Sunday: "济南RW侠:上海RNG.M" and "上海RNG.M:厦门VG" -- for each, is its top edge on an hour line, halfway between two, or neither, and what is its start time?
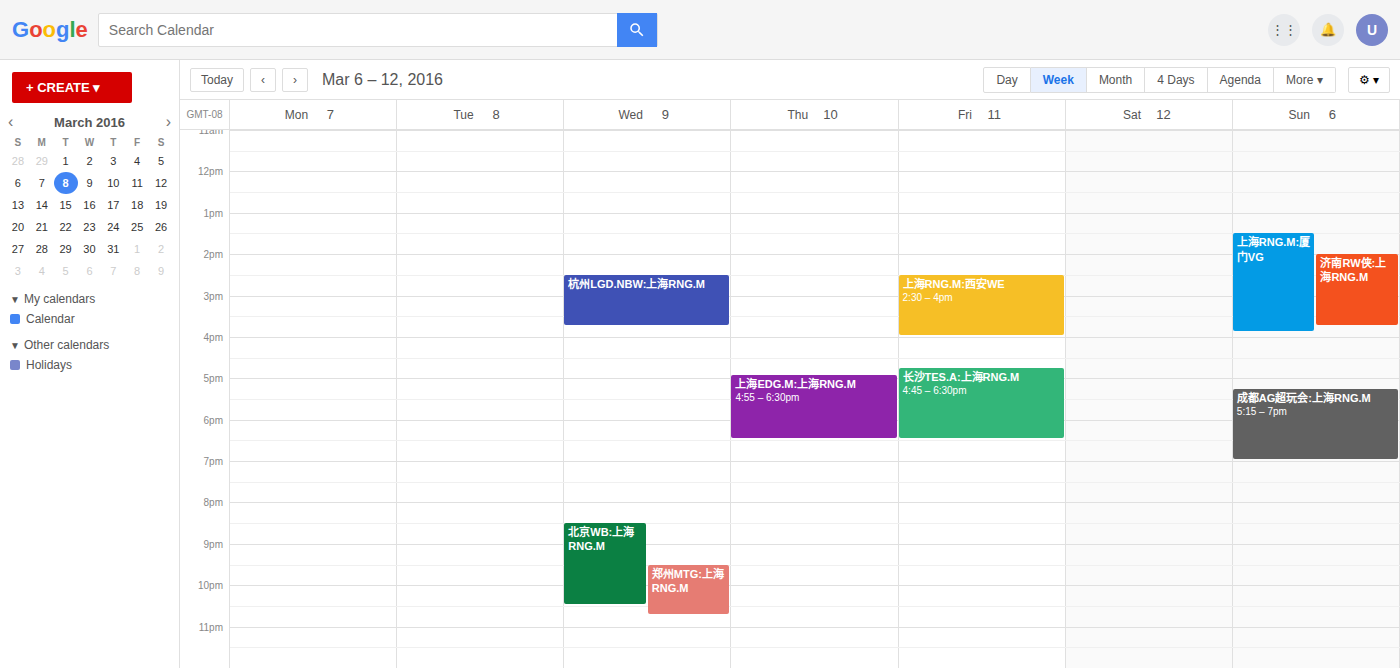
"济南RW侠:上海RNG.M": 2:00 PM, exactly on the 2 PM line. "上海RNG.M:厦门VG": 1:30 PM, halfway between the 1 PM and 2 PM lines.